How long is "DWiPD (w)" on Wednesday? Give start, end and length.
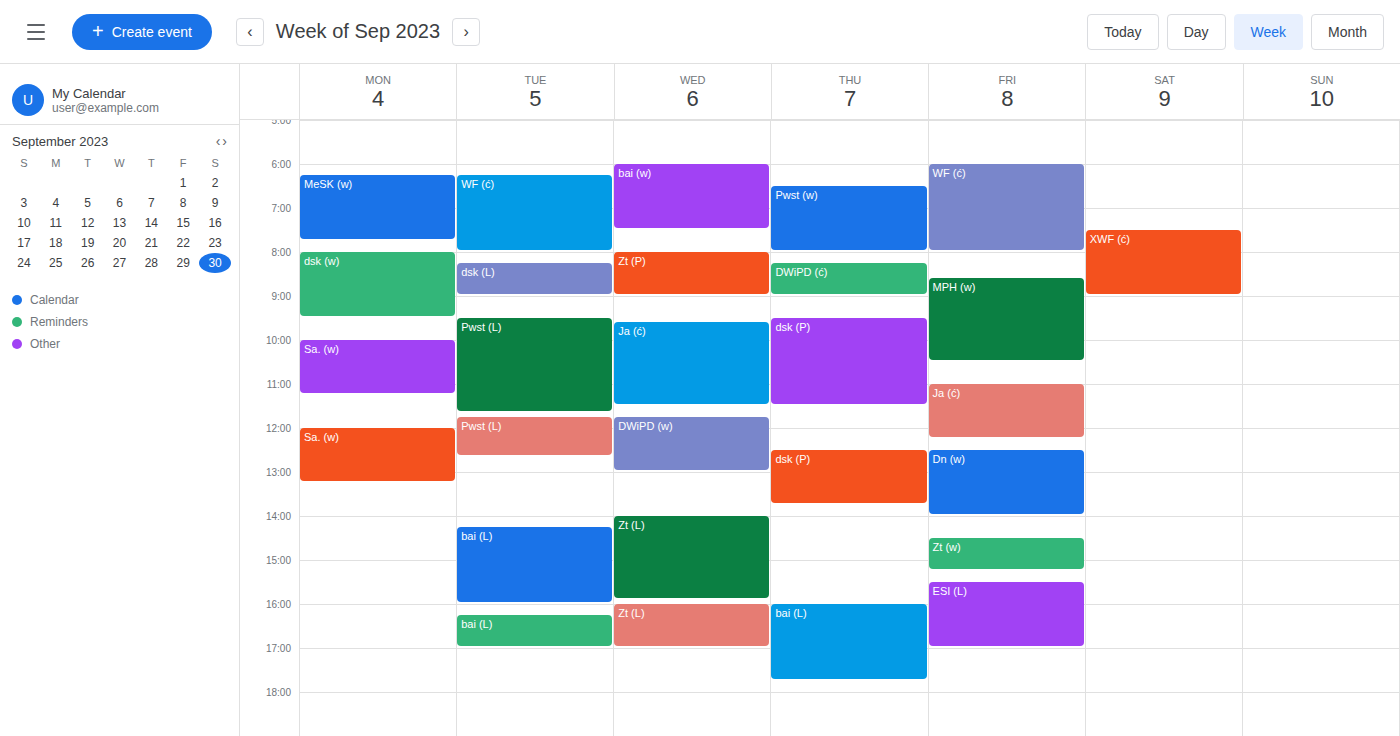
11:45 to 13:00, 1 hour 15 minutes